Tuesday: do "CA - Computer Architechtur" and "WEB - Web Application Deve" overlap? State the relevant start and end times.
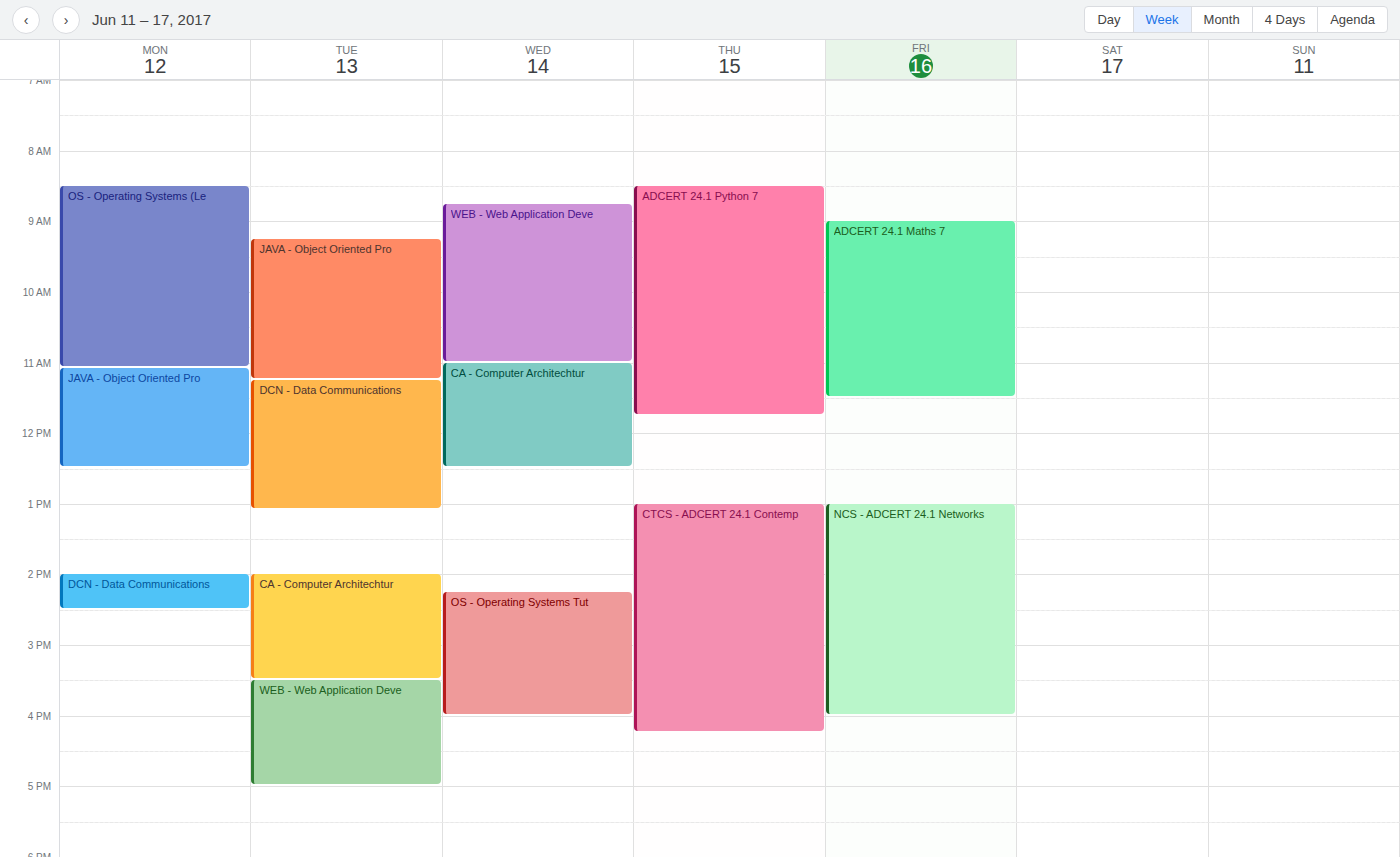
"CA - Computer Architechtur" ends at 3:30 PM, exactly when "WEB - Web Application Deve" starts -- they touch but do not overlap.